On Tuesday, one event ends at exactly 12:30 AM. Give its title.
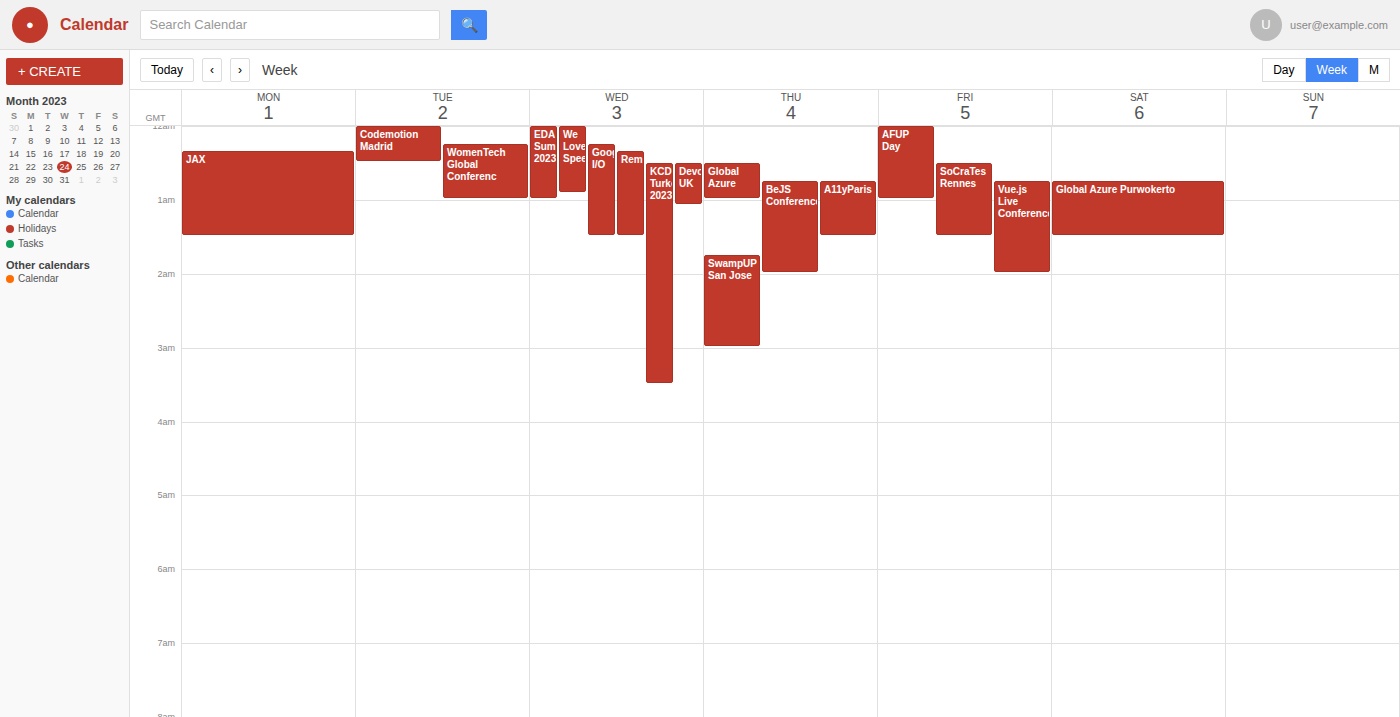
"Codemotion Madrid"